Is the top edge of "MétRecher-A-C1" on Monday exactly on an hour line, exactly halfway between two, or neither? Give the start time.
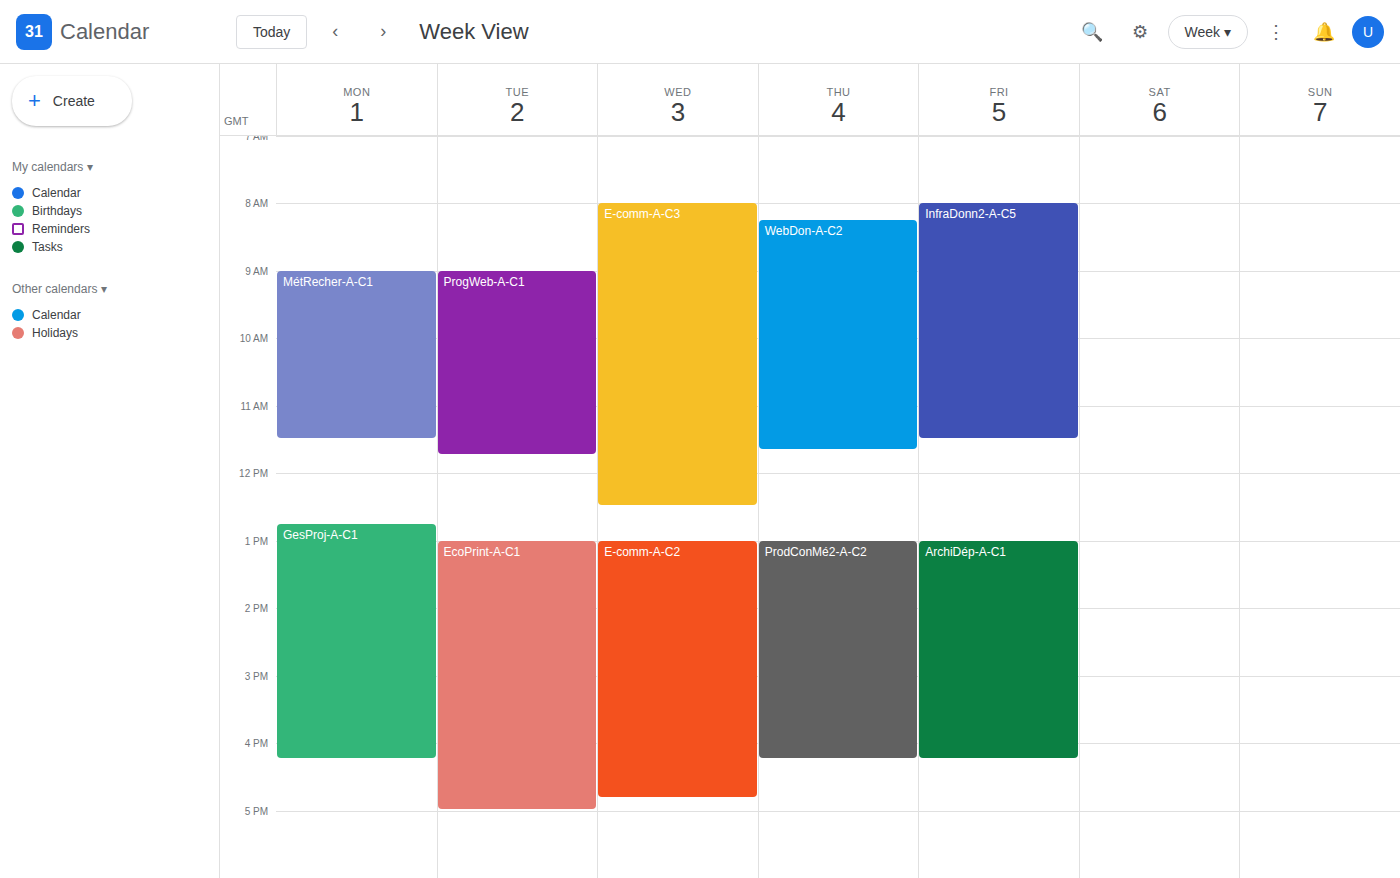
9:00 AM -- exactly on the 9 AM line.